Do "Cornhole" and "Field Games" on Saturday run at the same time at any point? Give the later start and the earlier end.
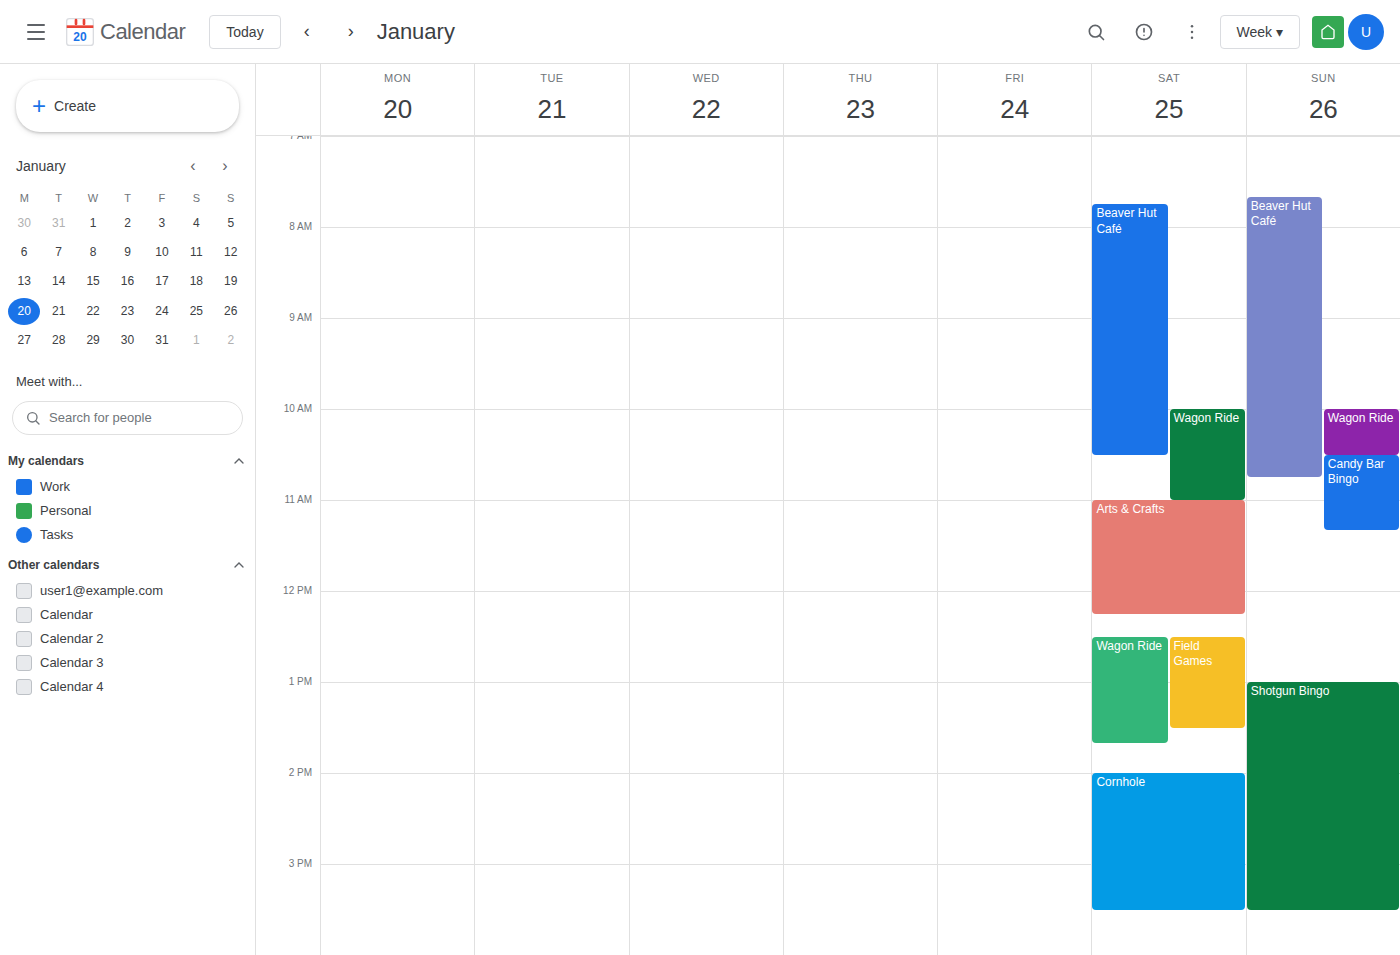
"Field Games" ends at 1:30 PM and "Cornhole" starts at 2:00 PM -- no overlap.